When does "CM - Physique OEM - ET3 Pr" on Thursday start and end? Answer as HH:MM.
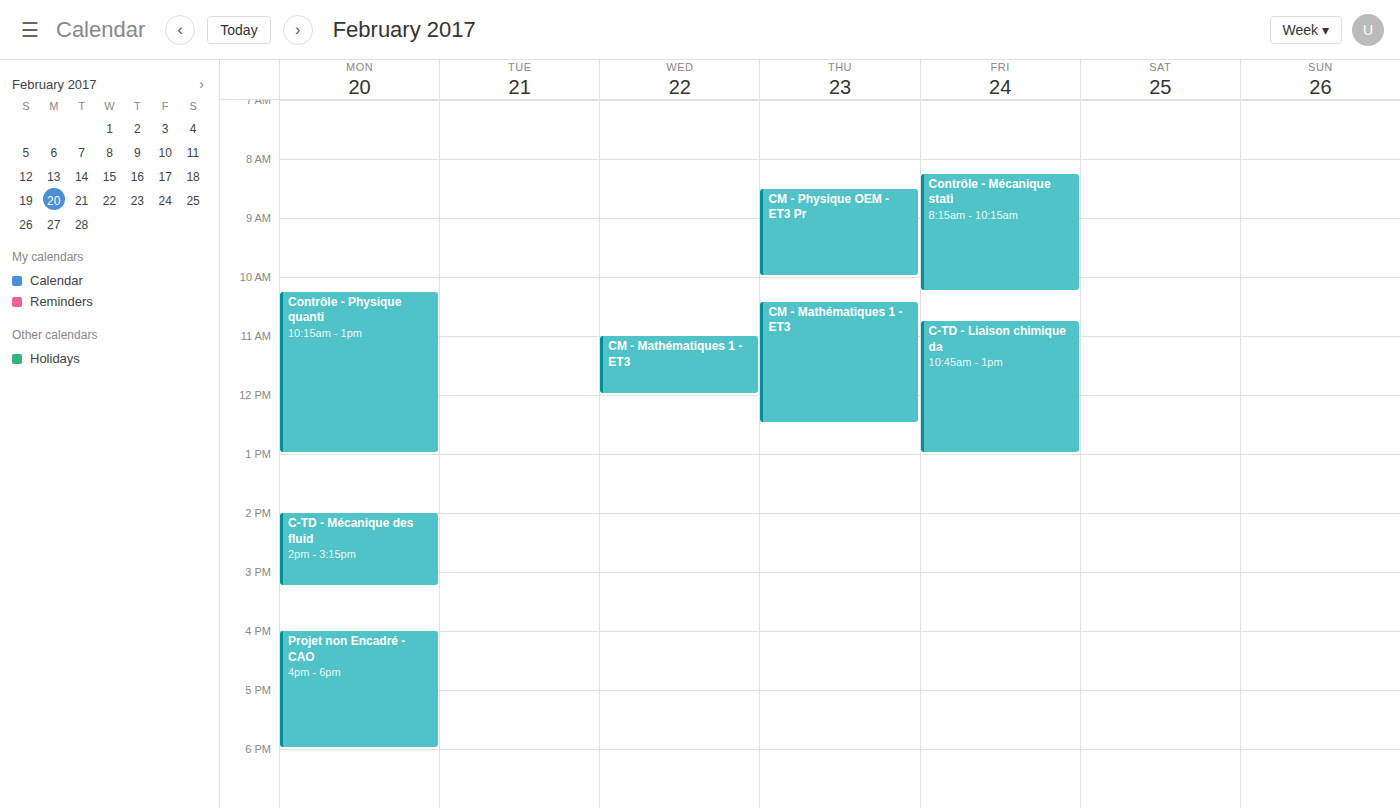
08:30 to 10:00